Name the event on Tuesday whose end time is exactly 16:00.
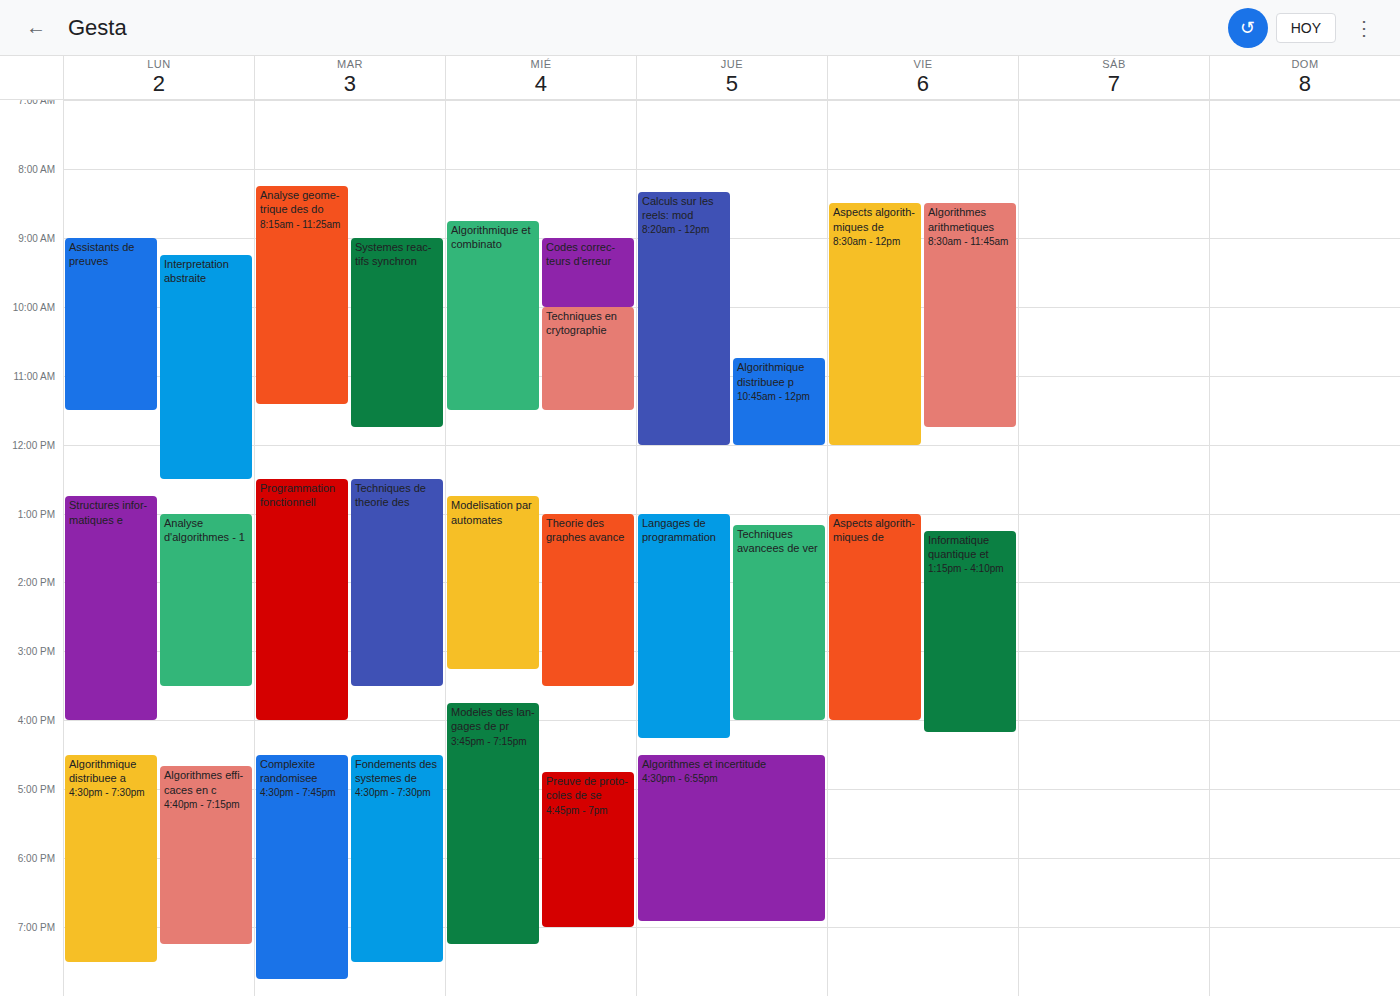
"Programmation fonctionnell"